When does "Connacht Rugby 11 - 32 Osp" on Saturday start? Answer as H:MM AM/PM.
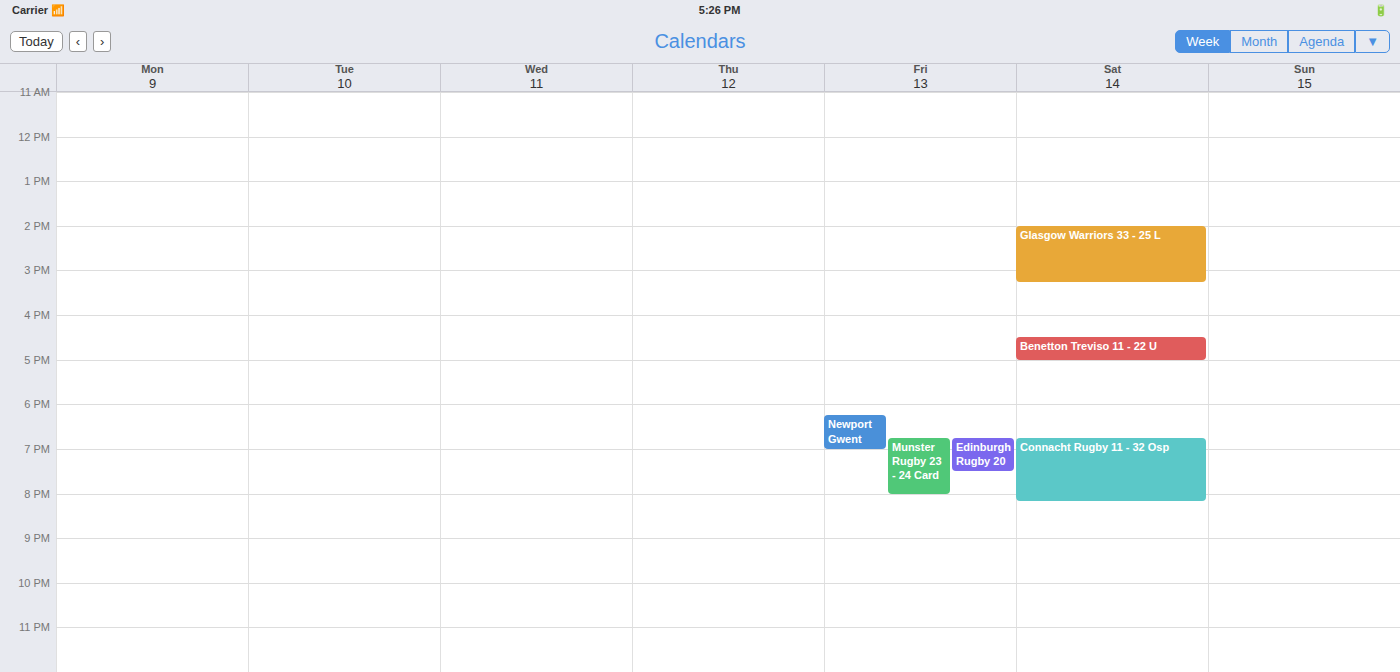
6:45 PM